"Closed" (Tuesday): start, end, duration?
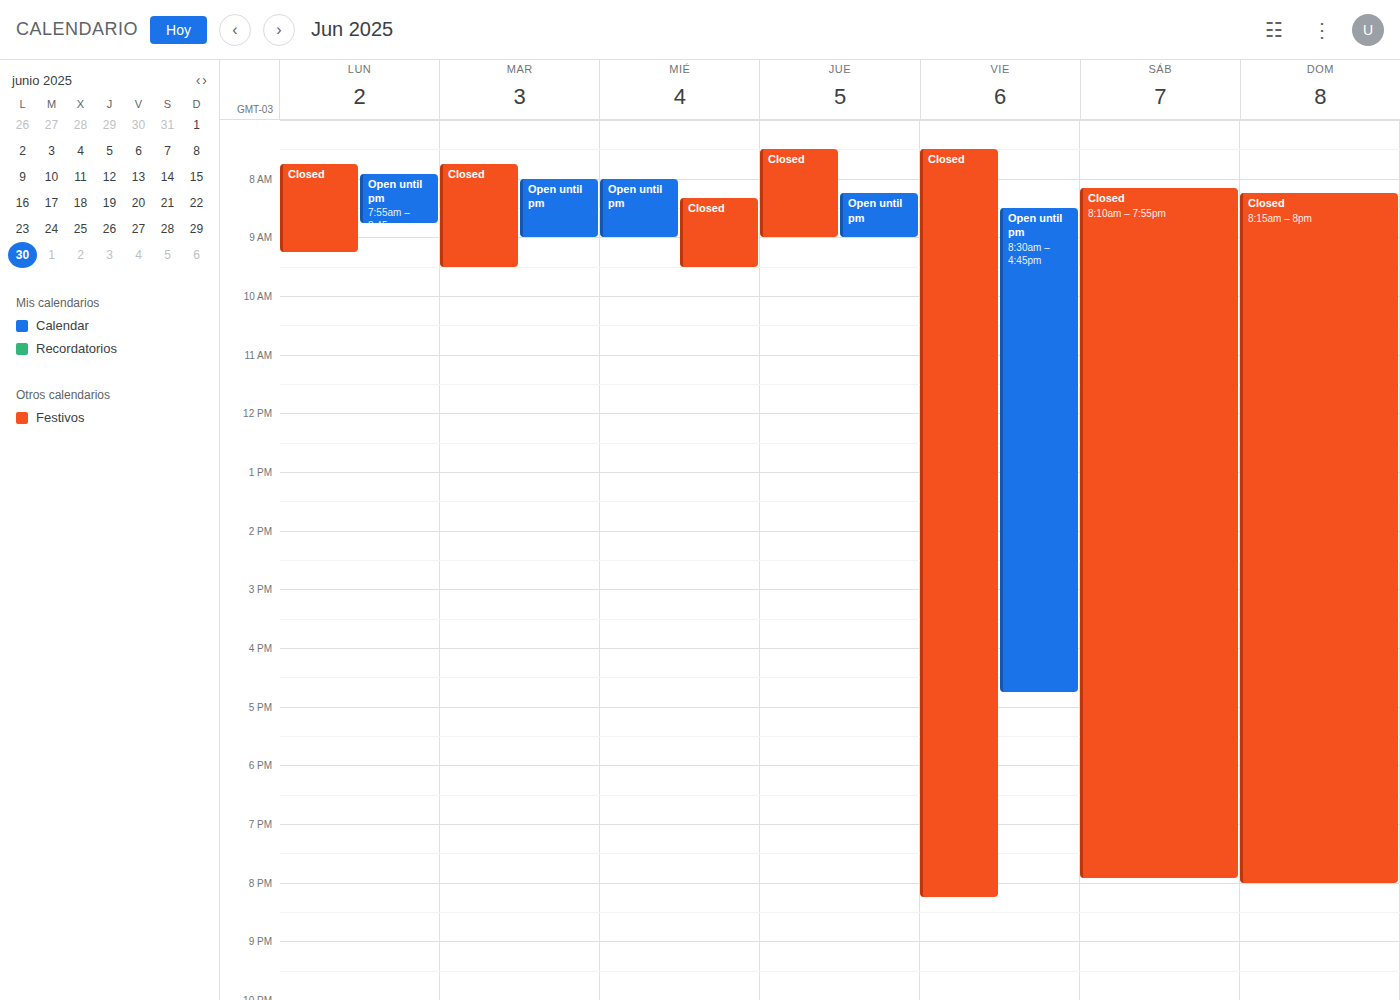
7:45 AM to 9:30 AM, 1 hour 45 minutes